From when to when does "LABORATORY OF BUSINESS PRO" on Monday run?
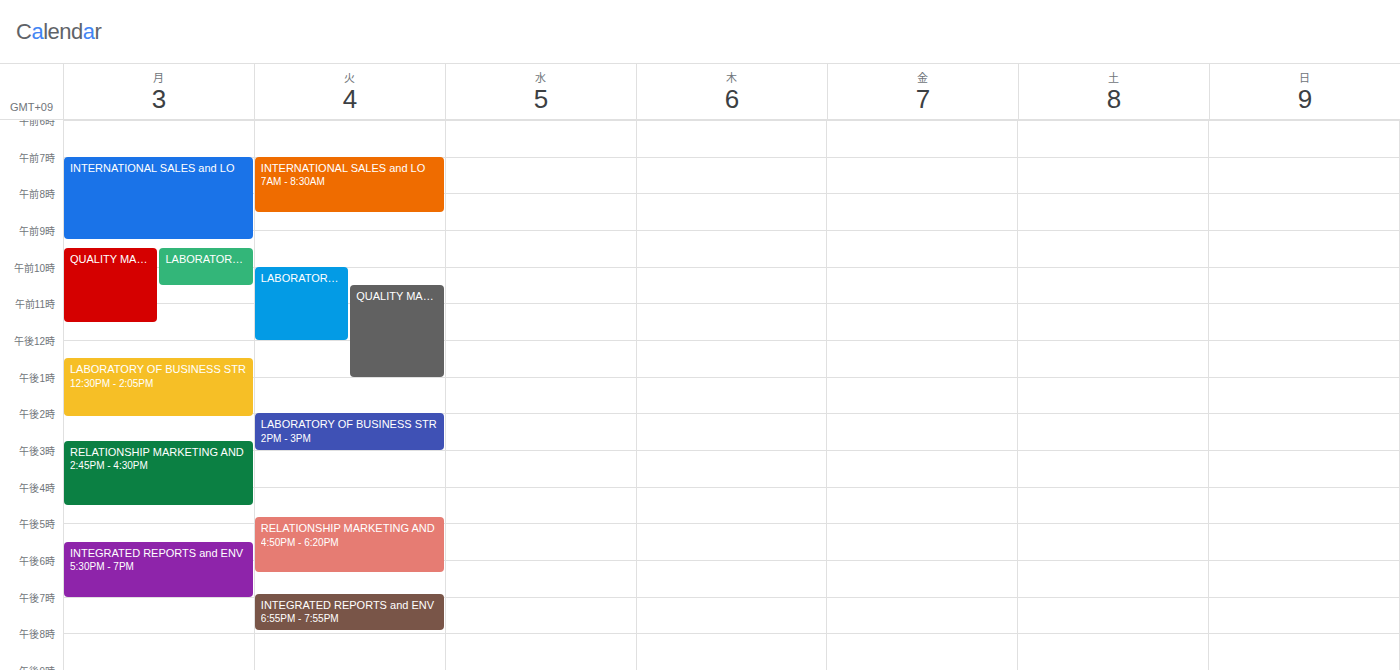
09:30 to 10:30